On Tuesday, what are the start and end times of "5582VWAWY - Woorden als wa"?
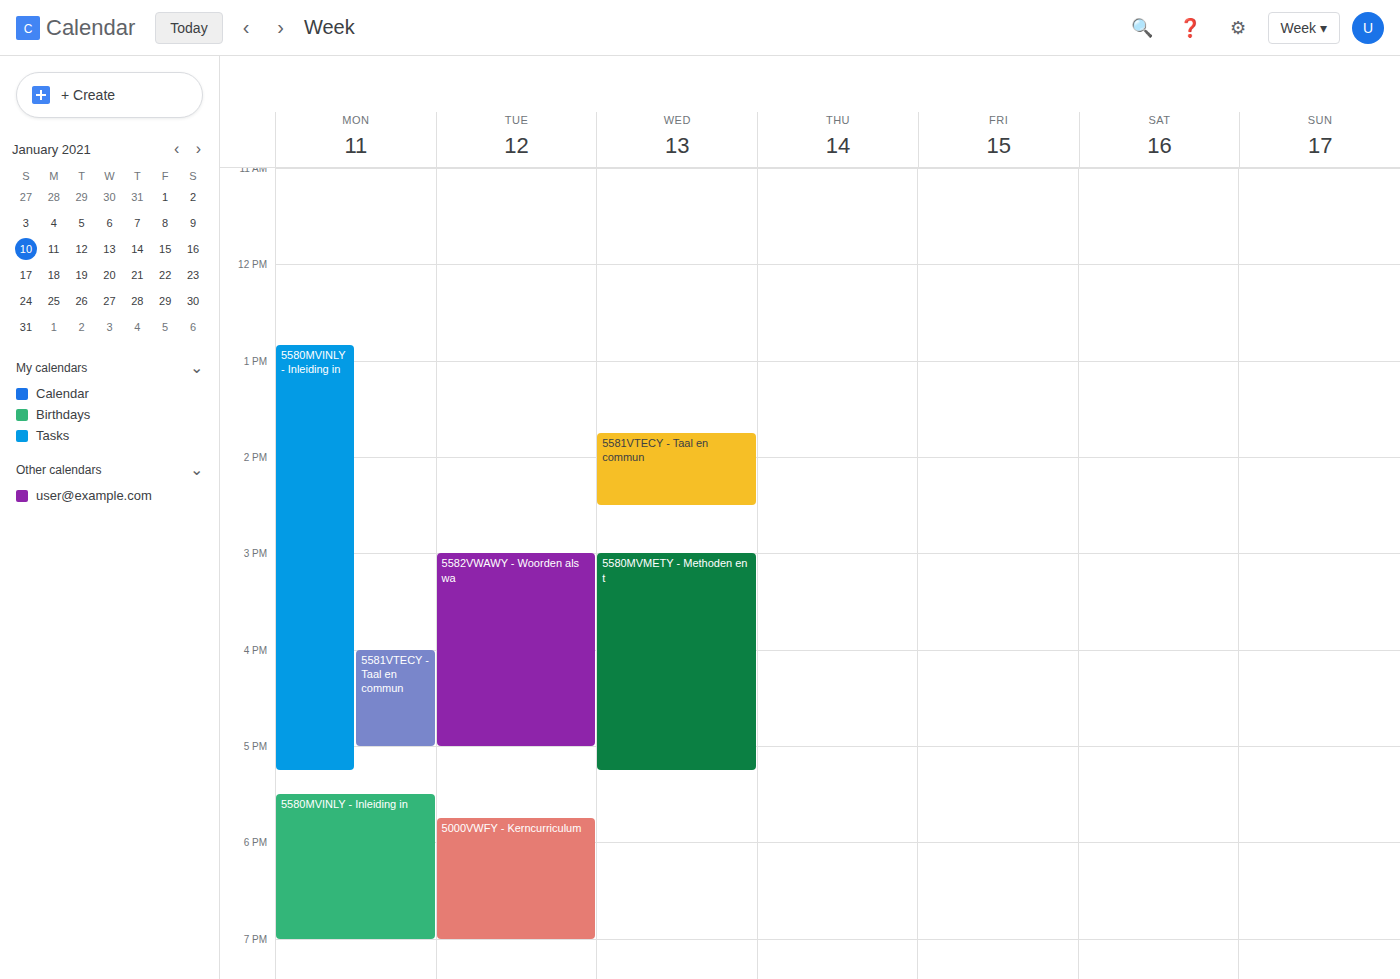
3:00 PM to 5:00 PM